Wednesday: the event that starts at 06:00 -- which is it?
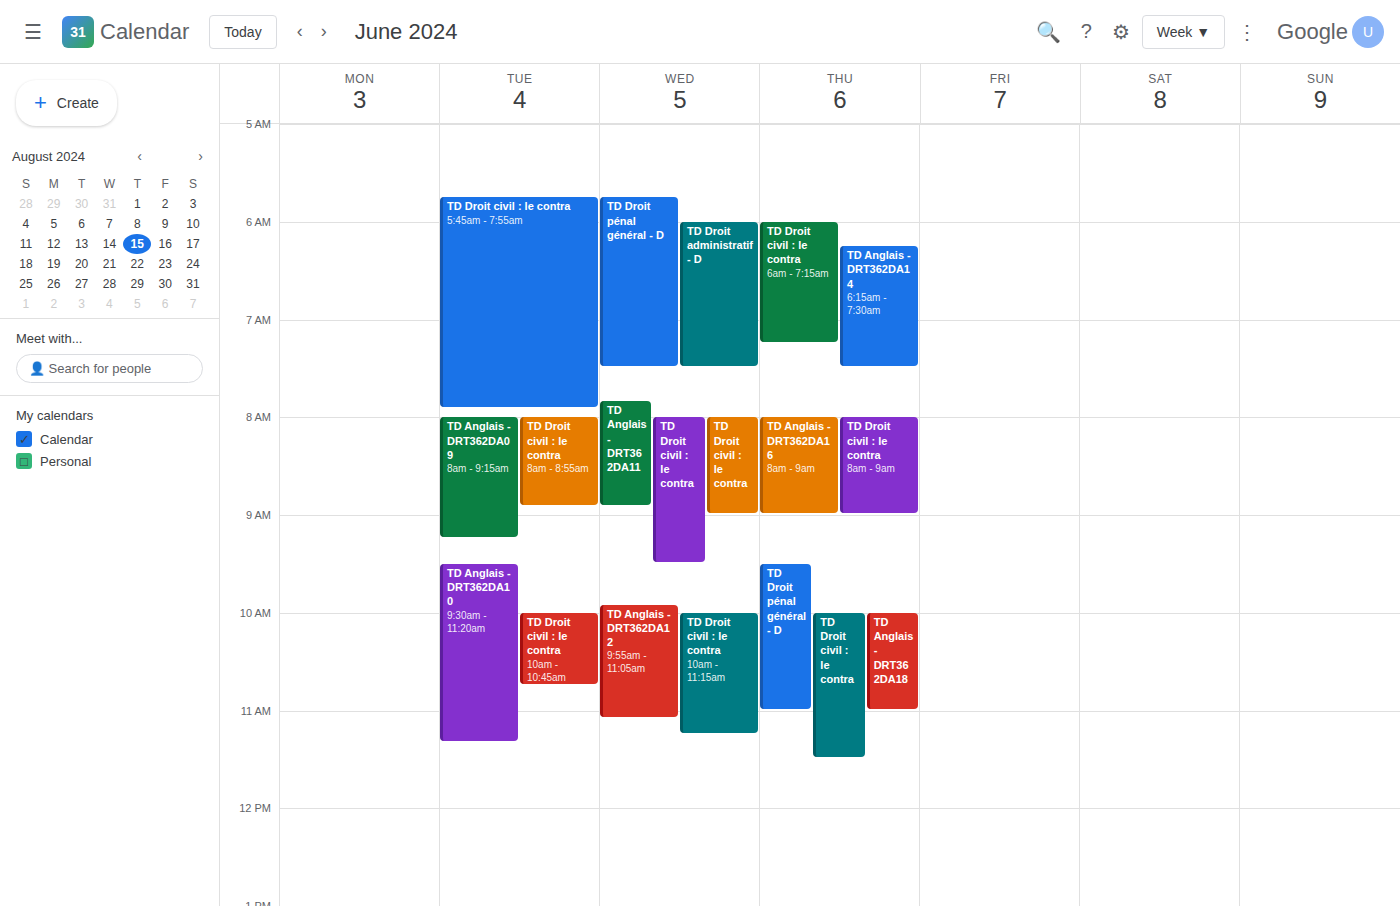
"TD Droit administratif - D"